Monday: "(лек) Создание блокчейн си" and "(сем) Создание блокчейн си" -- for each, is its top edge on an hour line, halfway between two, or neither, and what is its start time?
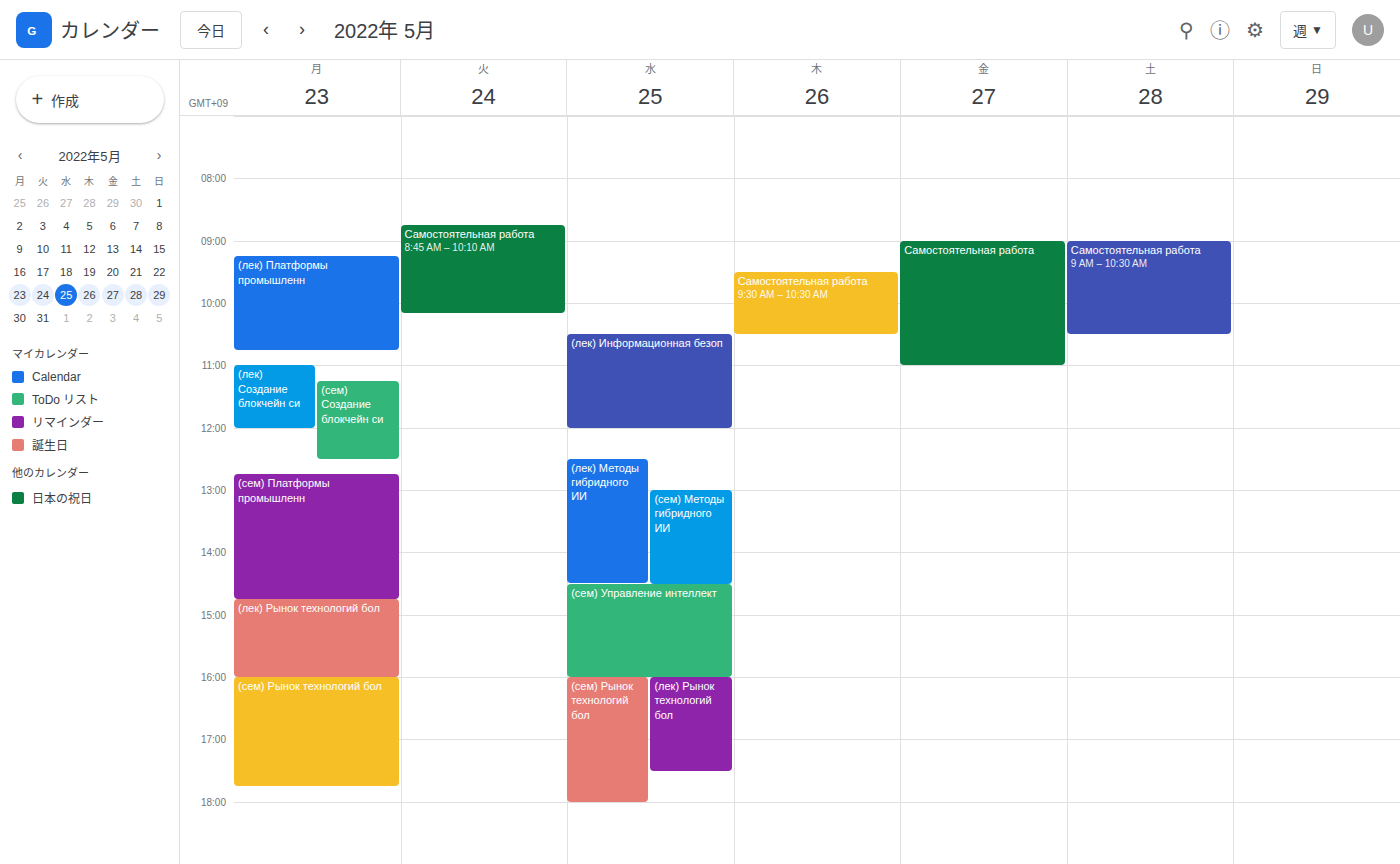
"(лек) Создание блокчейн си": 11:00 AM, exactly on the 11 AM line. "(сем) Создание блокчейн си": 11:15 AM, neither: a quarter of the way from the 11 AM line to the 12 PM line.